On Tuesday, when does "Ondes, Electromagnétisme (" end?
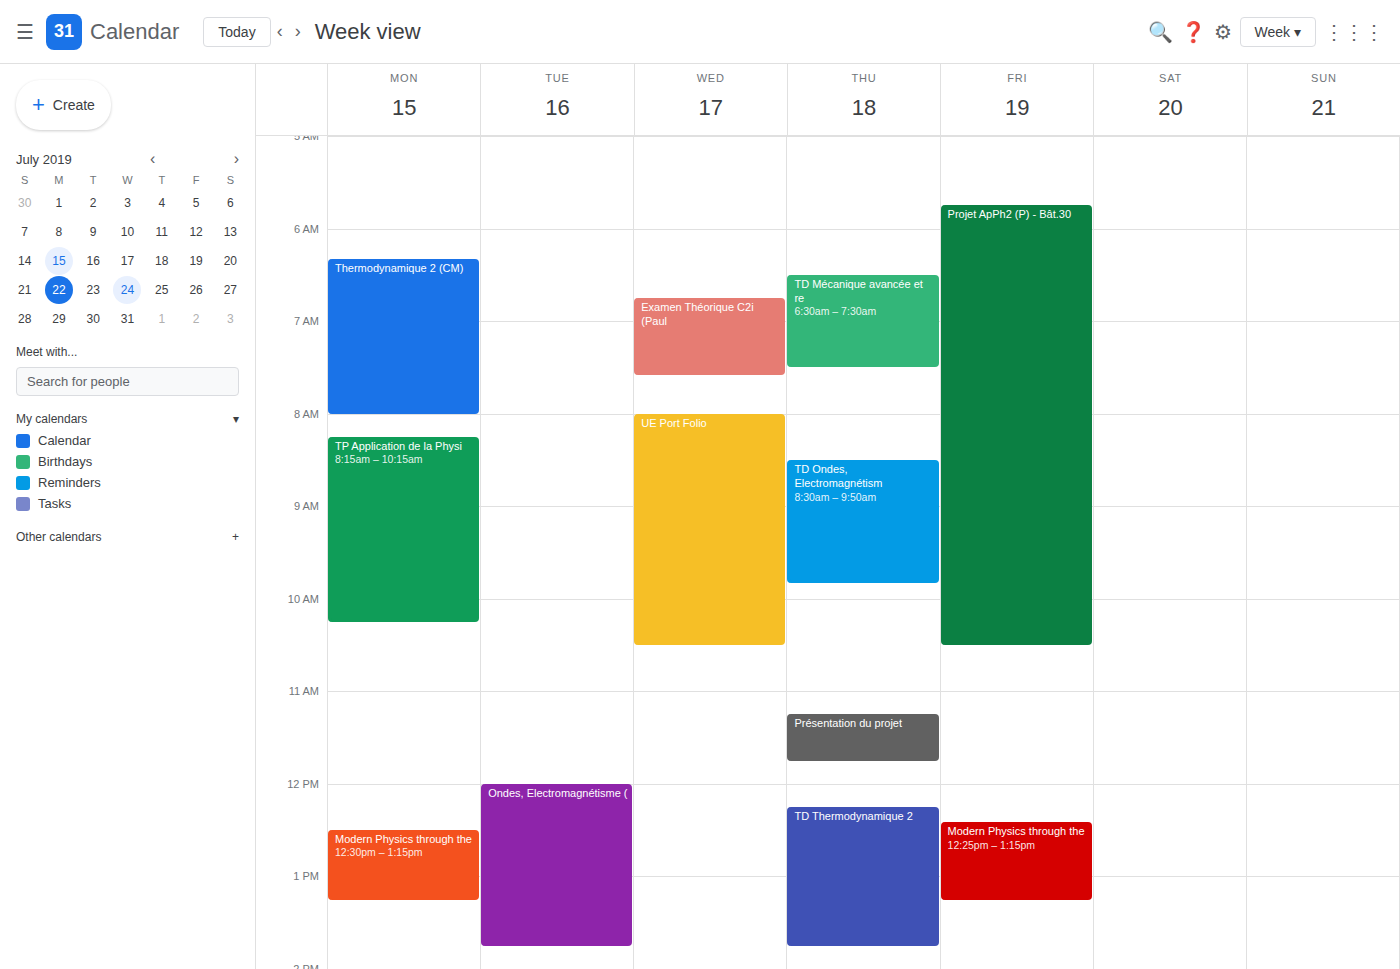
1:45 PM